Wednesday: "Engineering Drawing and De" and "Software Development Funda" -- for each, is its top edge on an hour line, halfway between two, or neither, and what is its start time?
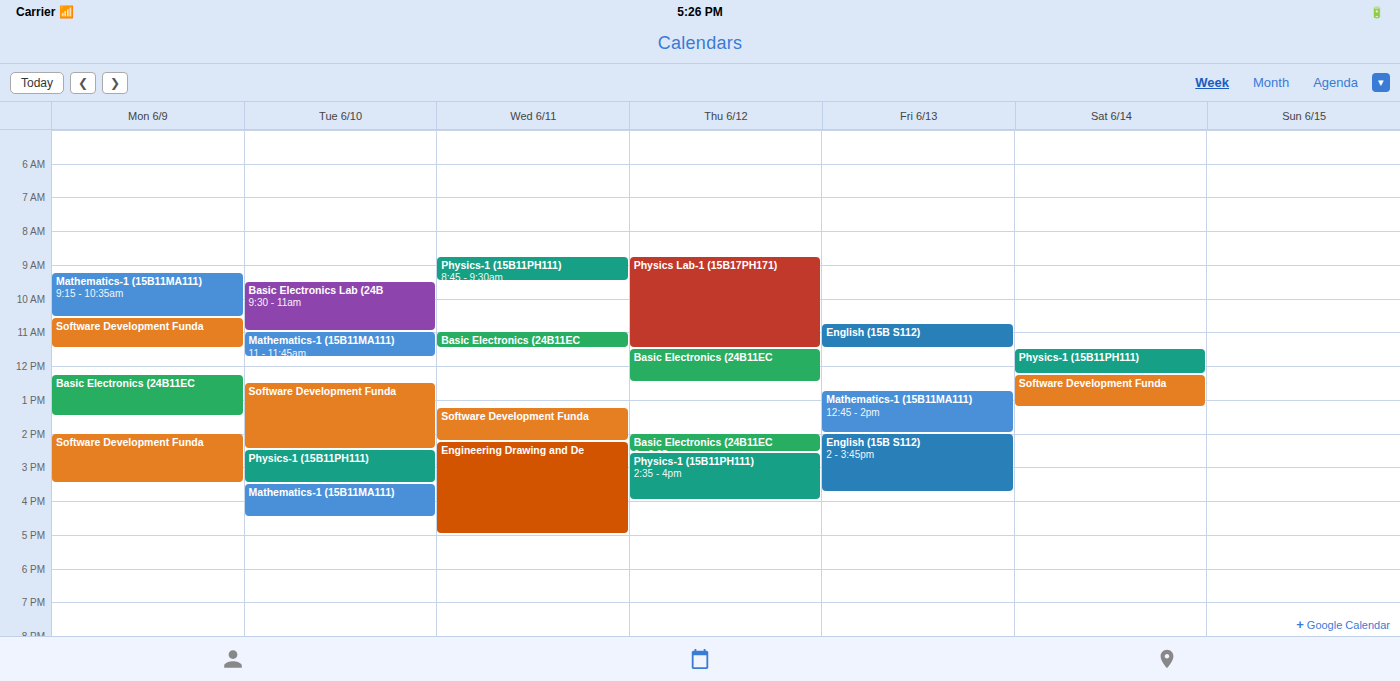
"Engineering Drawing and De": 2:15 PM, neither: a quarter of the way from the 2 PM line to the 3 PM line. "Software Development Funda": 1:15 PM, neither: a quarter of the way from the 1 PM line to the 2 PM line.